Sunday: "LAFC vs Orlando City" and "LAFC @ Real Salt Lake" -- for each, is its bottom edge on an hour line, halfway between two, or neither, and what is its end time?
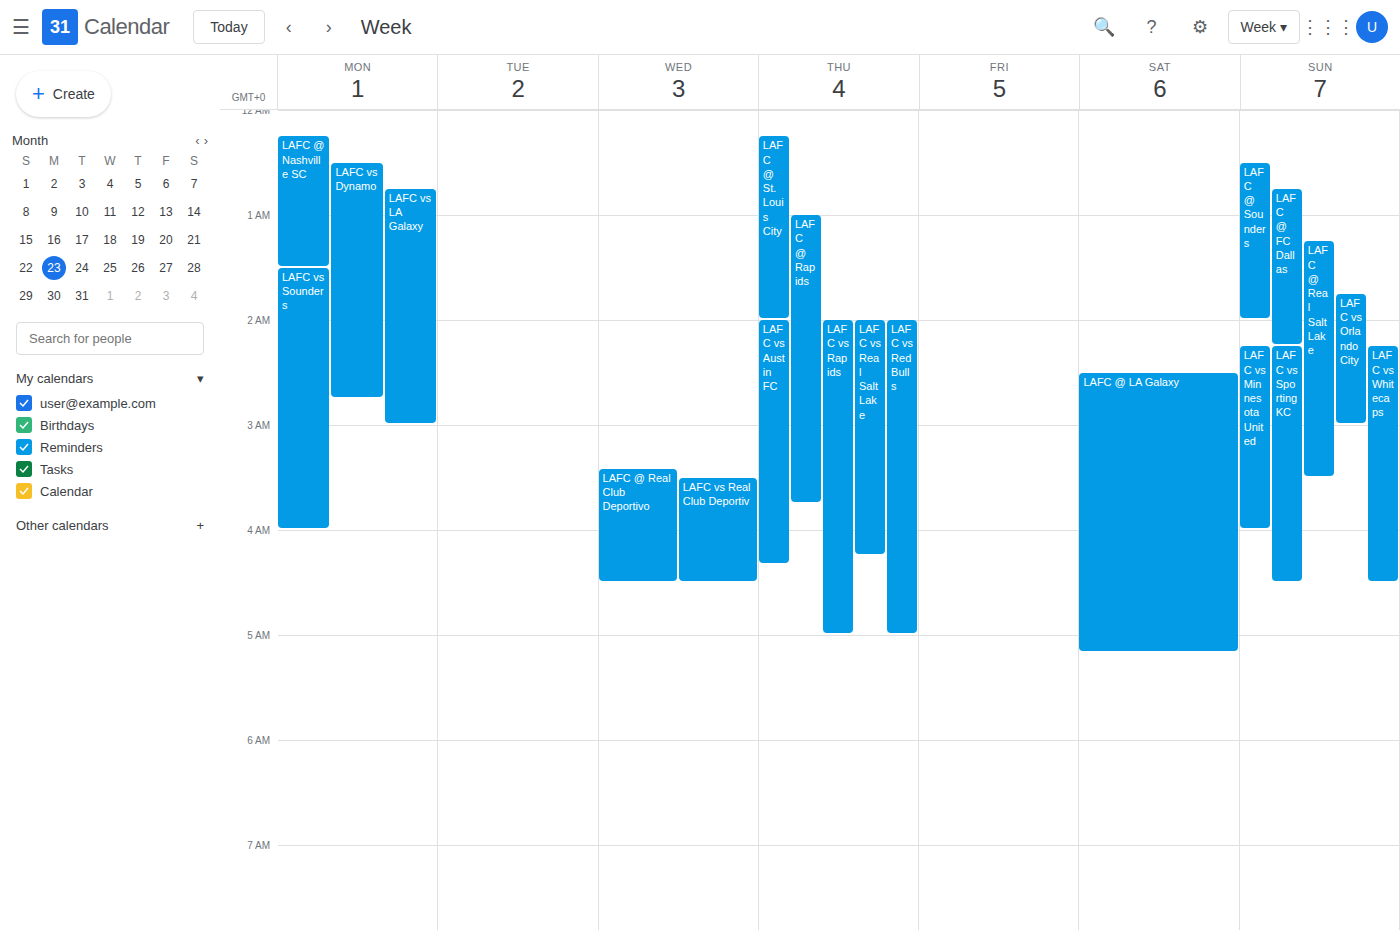
"LAFC vs Orlando City": 3:00 AM, exactly on the 3 AM line. "LAFC @ Real Salt Lake": 3:30 AM, halfway between the 3 AM and 4 AM lines.